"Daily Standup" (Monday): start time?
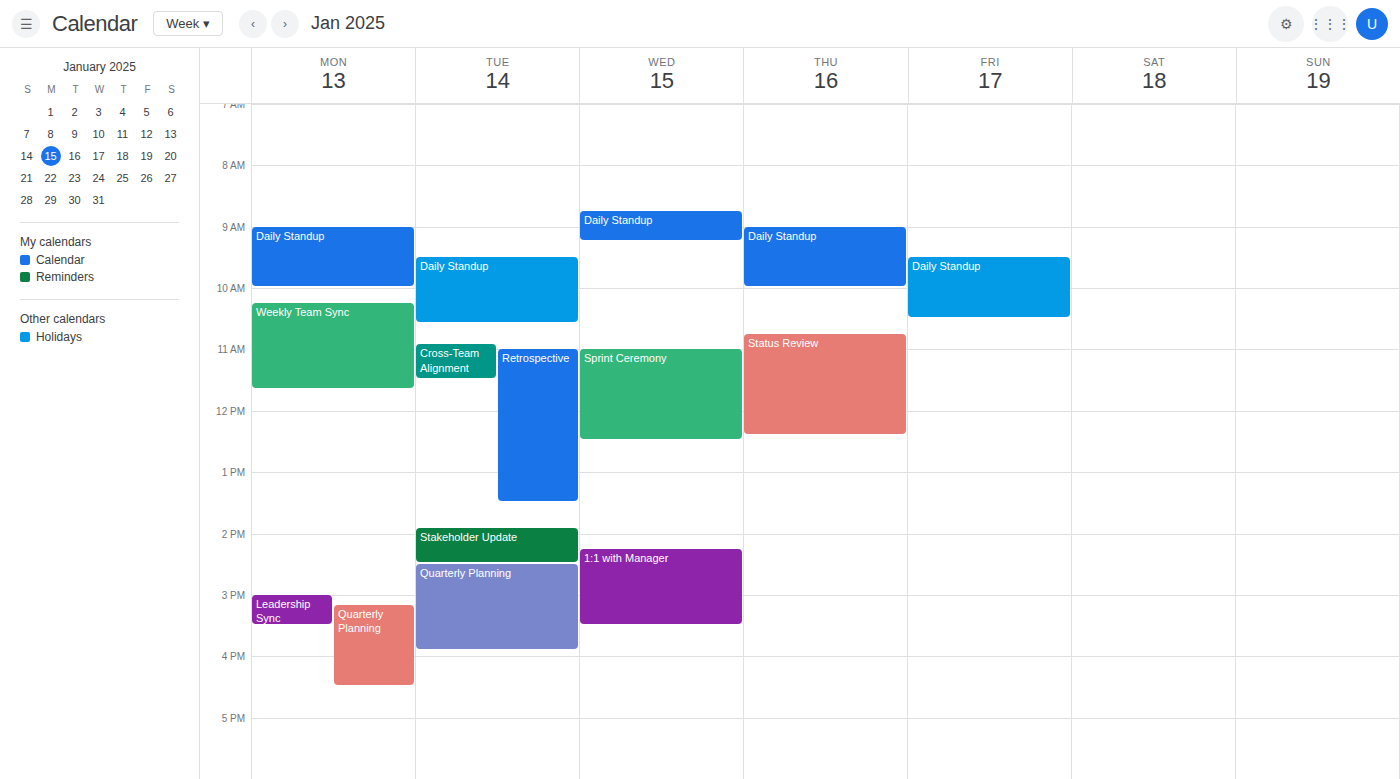
9:00 AM